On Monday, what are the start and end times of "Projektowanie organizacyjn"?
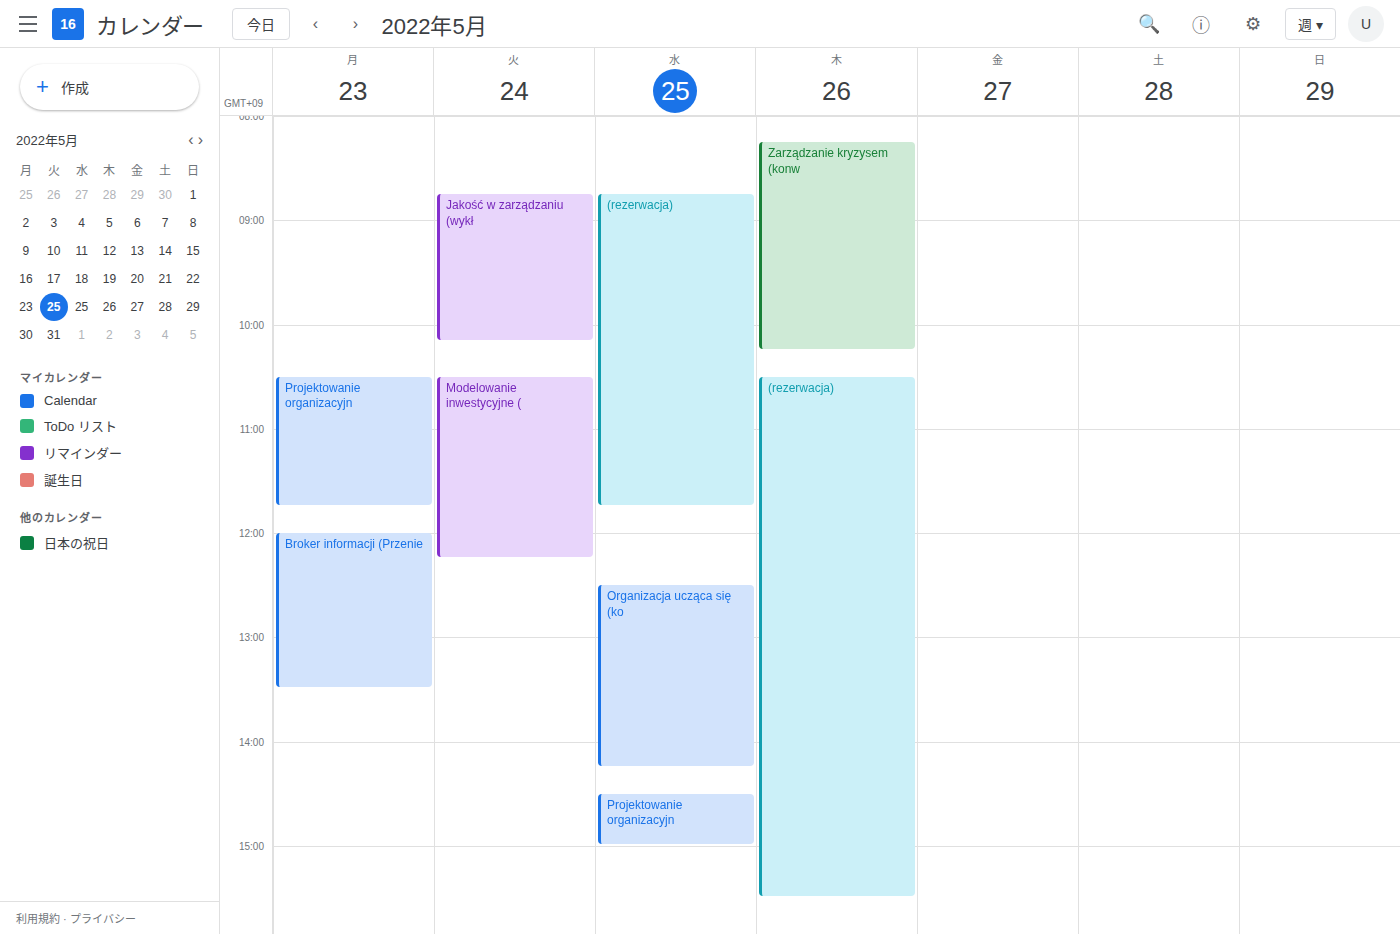
10:30 AM to 11:45 AM